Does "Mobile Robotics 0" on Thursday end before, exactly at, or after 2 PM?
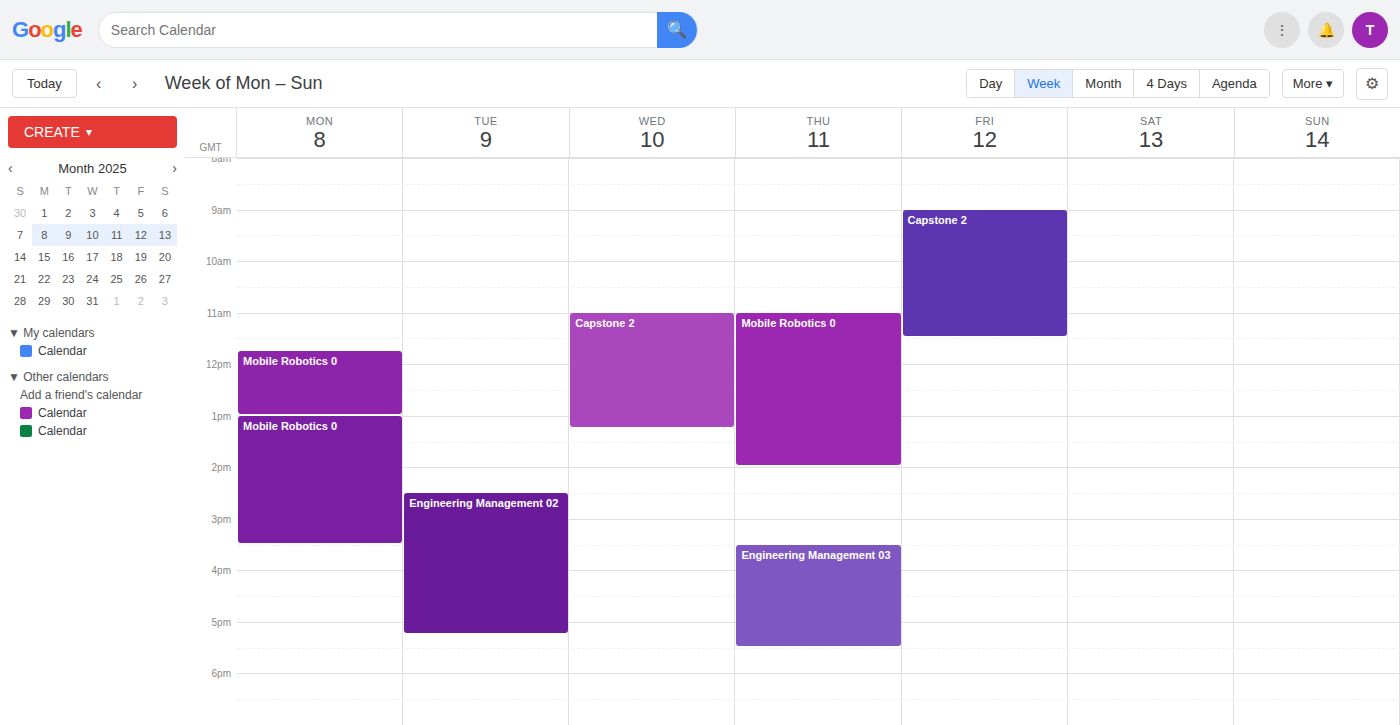
2:00 PM -- exactly at 2 PM, on the 2 PM line.